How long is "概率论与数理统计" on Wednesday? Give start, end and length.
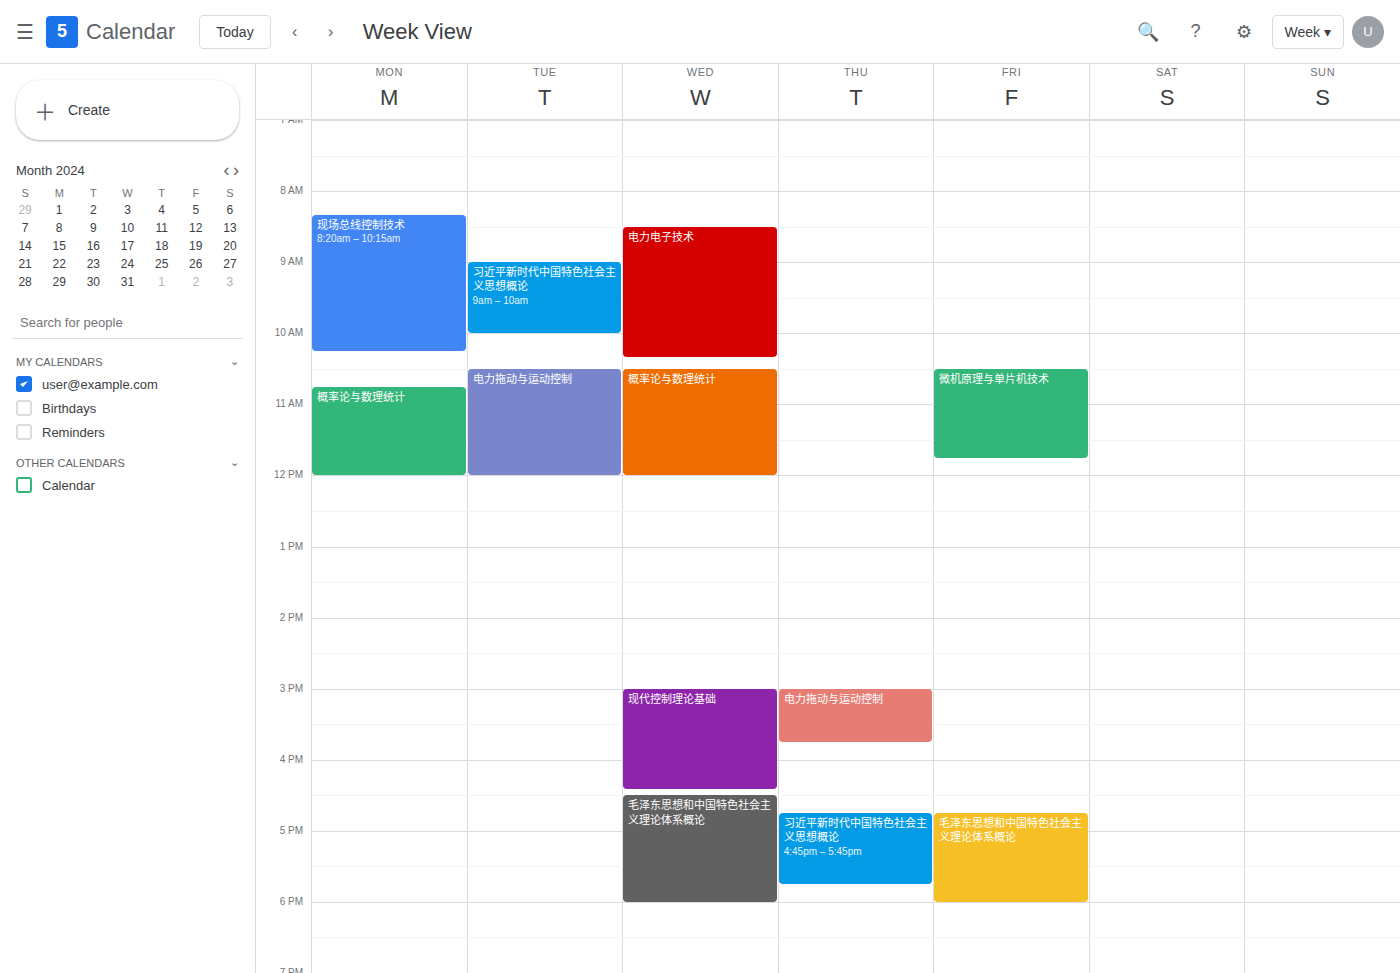
10:30 to 12:00, 1 hour 30 minutes